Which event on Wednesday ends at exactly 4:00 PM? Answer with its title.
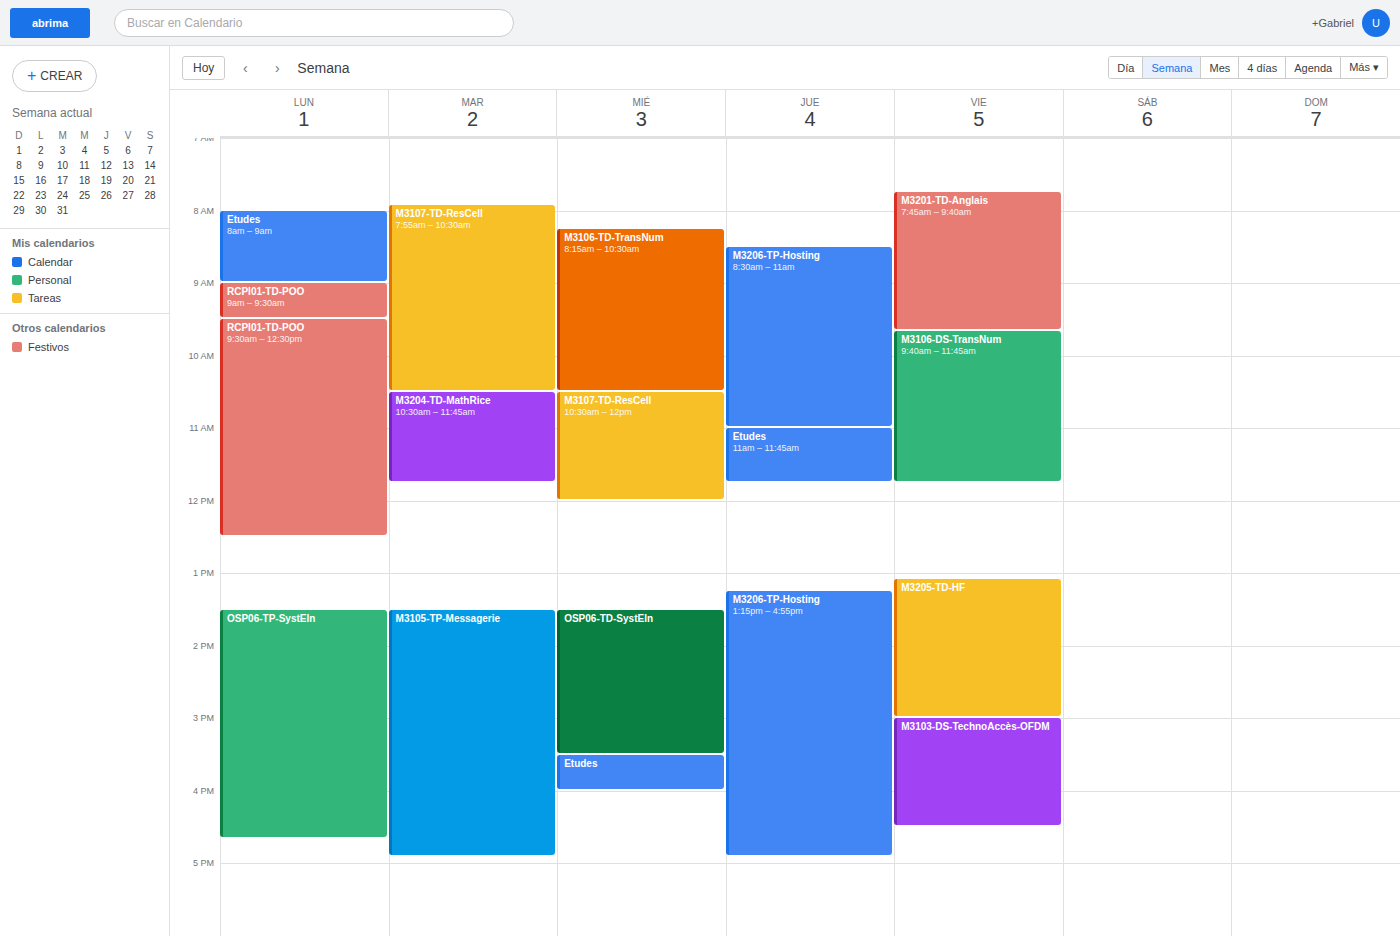
"Etudes"